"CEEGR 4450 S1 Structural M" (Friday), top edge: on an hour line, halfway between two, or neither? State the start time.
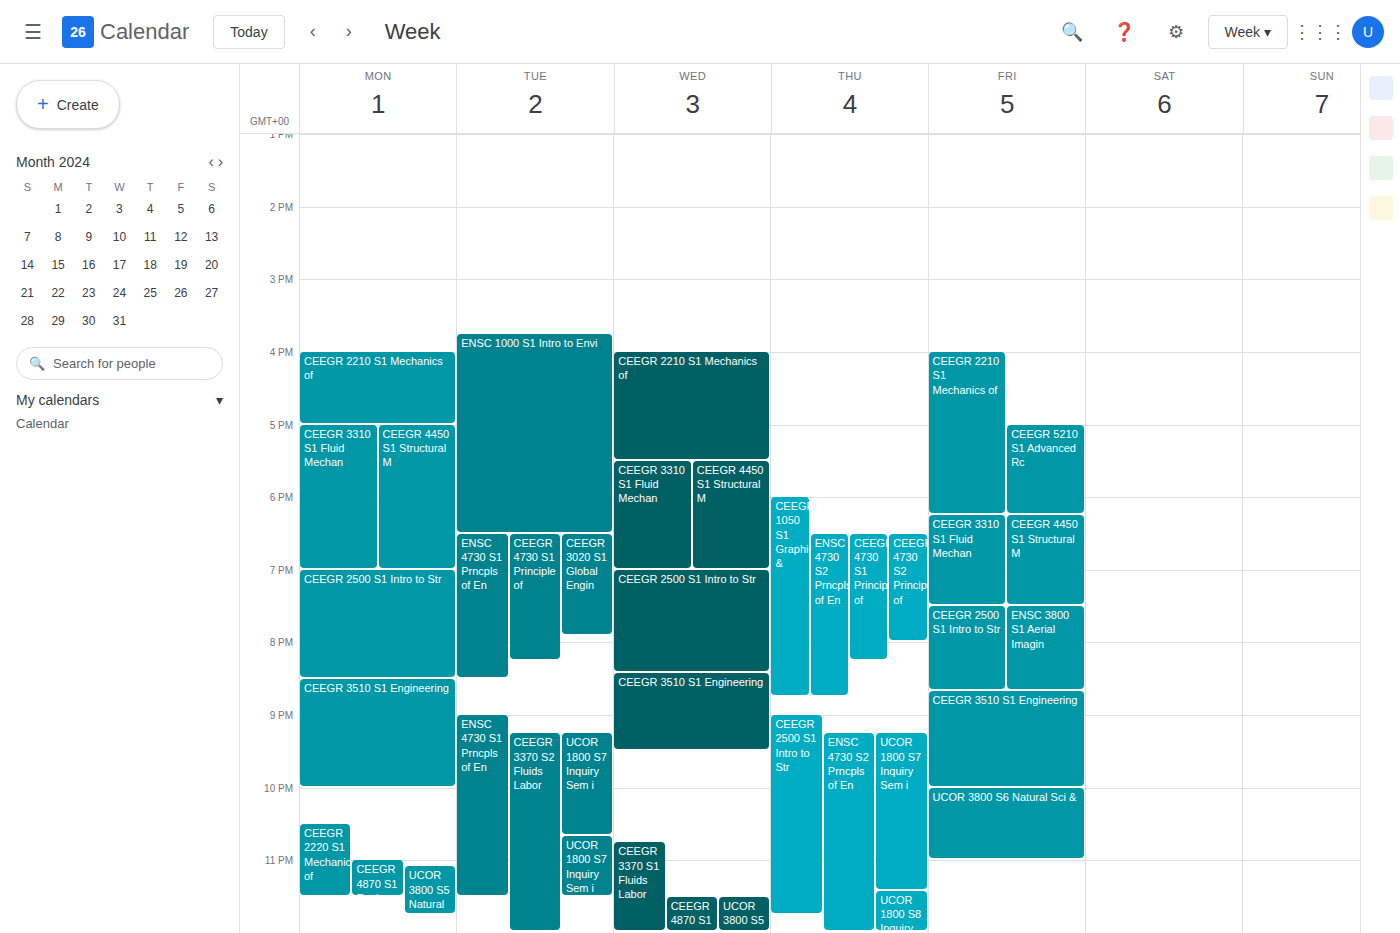
6:15 PM -- neither: a quarter of the way from the 6 PM line to the 7 PM line.